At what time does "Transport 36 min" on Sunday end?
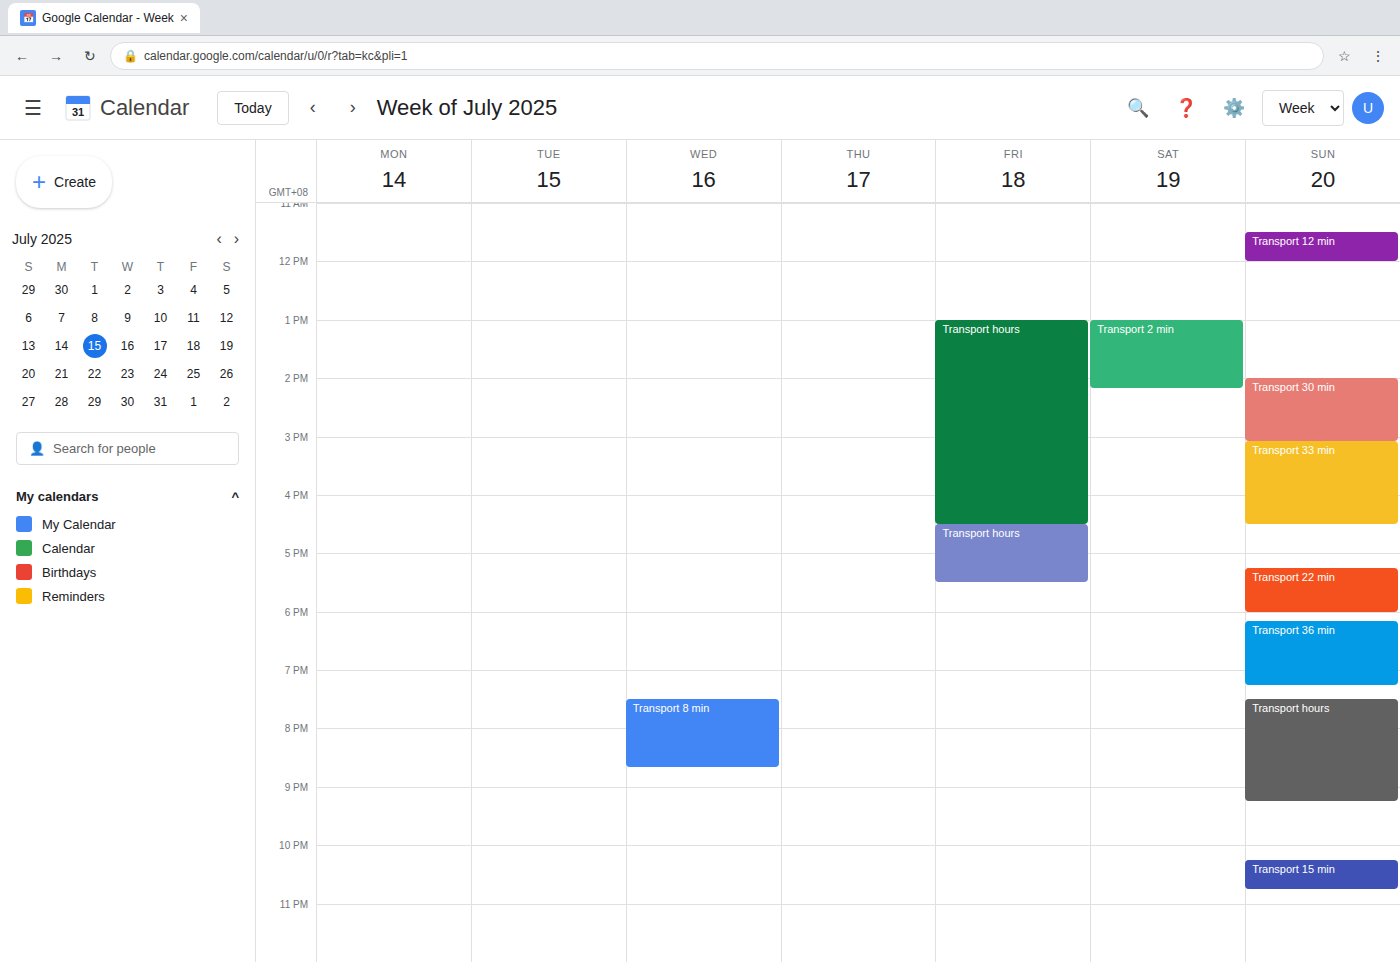
7:15 PM